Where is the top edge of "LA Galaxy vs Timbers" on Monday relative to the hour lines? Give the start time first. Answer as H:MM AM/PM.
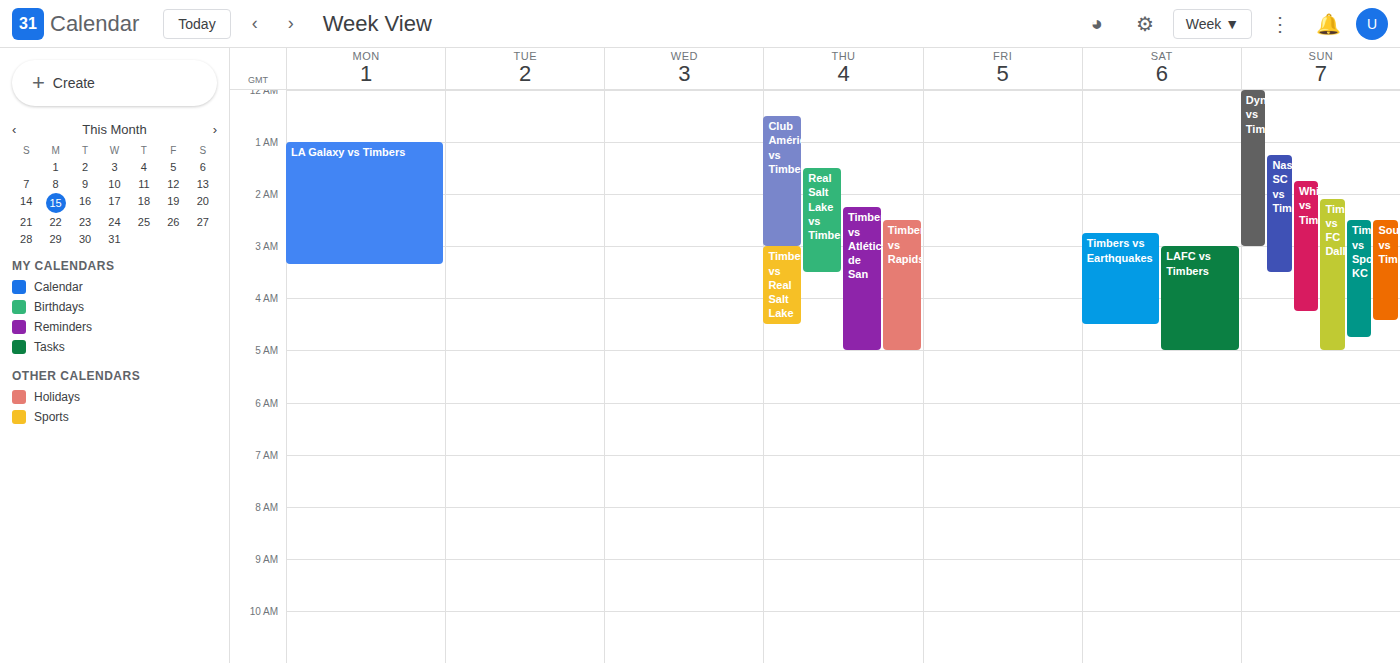
1:00 AM -- exactly on the 1 AM line.